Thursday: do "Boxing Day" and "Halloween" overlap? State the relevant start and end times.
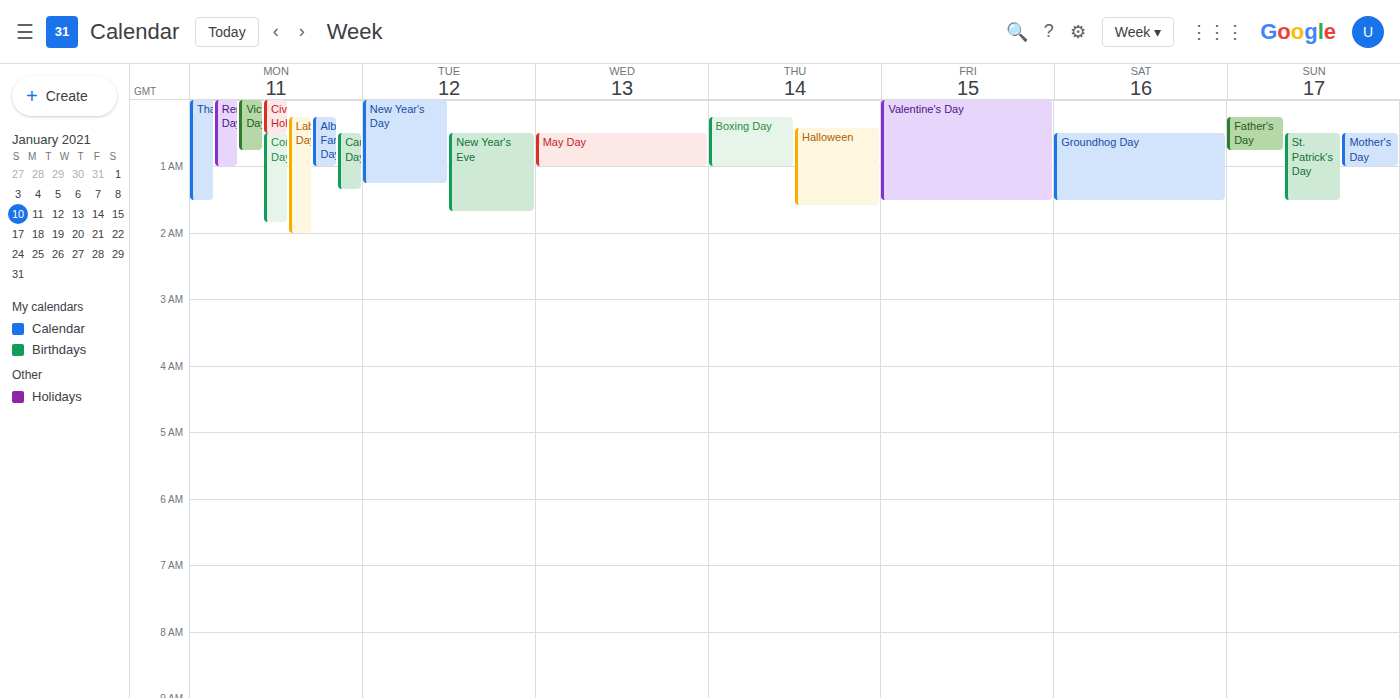
"Halloween" starts at 12:25 AM, before "Boxing Day" ends at 1:00 AM -- they overlap.